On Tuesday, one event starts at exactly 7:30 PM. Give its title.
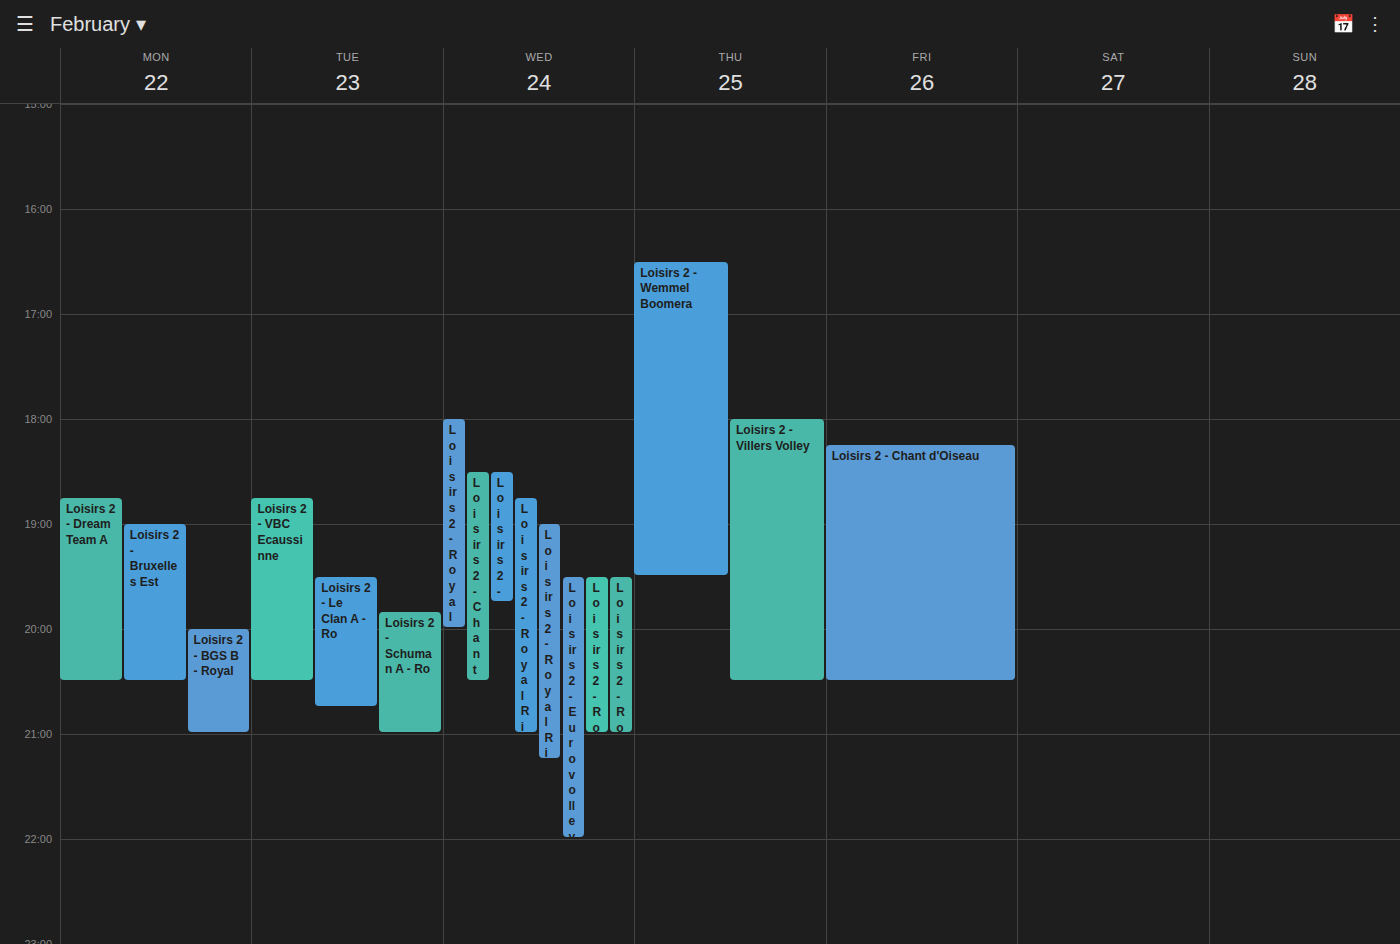
"Loisirs 2 - Le Clan A - Ro"